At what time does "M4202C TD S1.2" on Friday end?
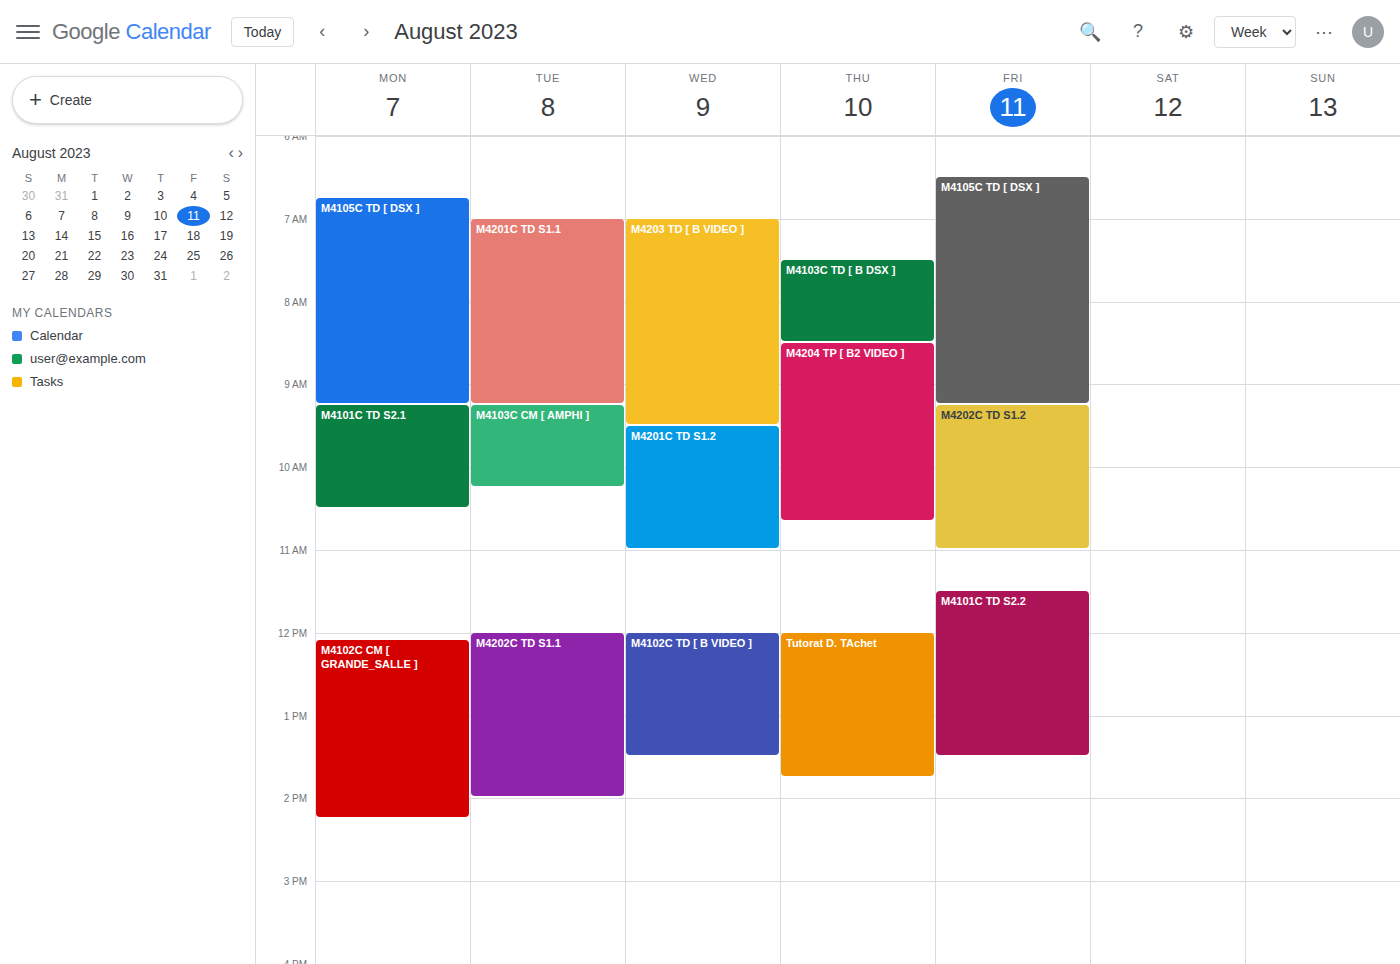
11:00 AM